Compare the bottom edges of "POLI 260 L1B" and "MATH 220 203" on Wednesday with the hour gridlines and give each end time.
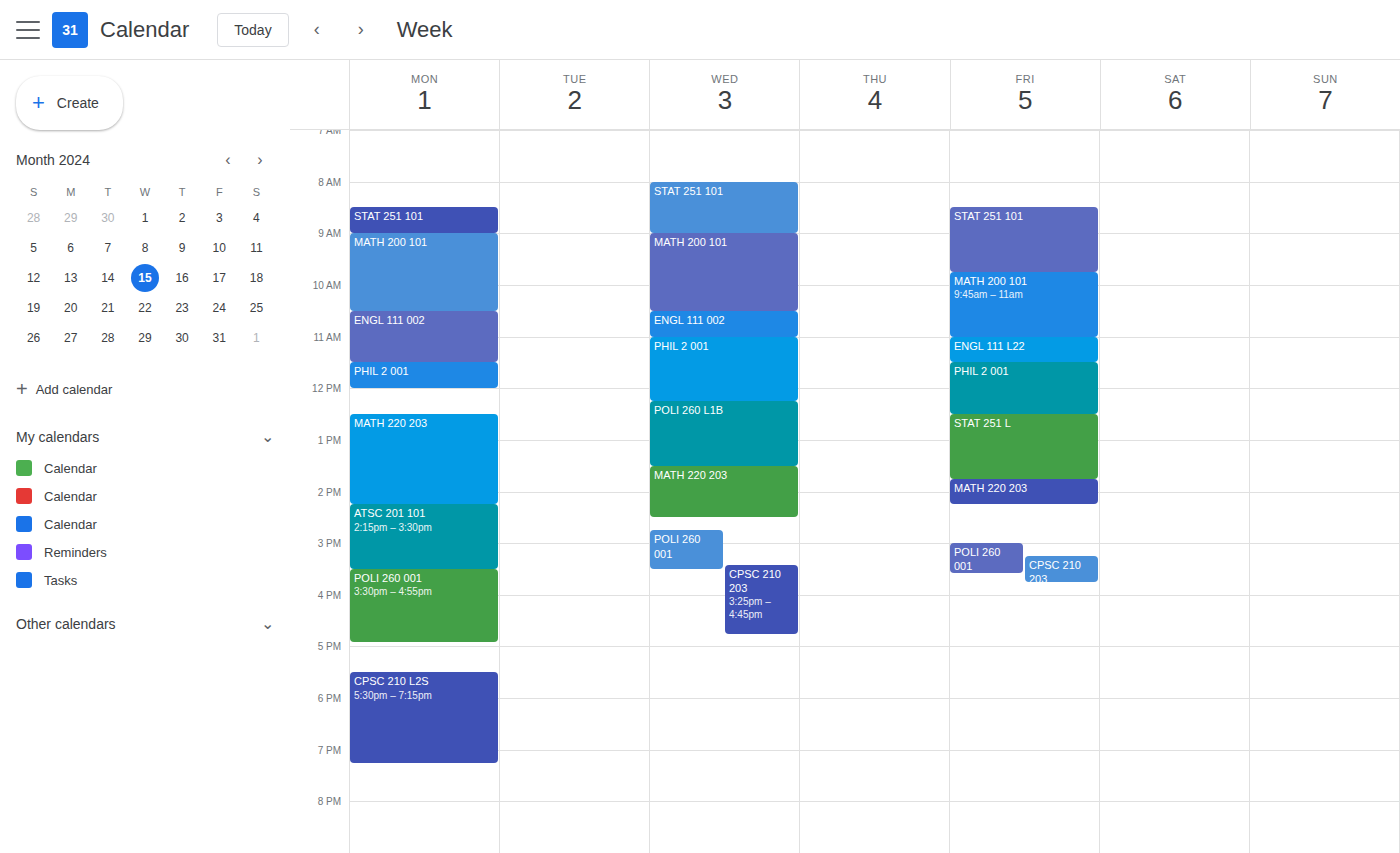
"POLI 260 L1B": 1:30 PM, halfway between the 1 PM and 2 PM lines. "MATH 220 203": 2:30 PM, halfway between the 2 PM and 3 PM lines.